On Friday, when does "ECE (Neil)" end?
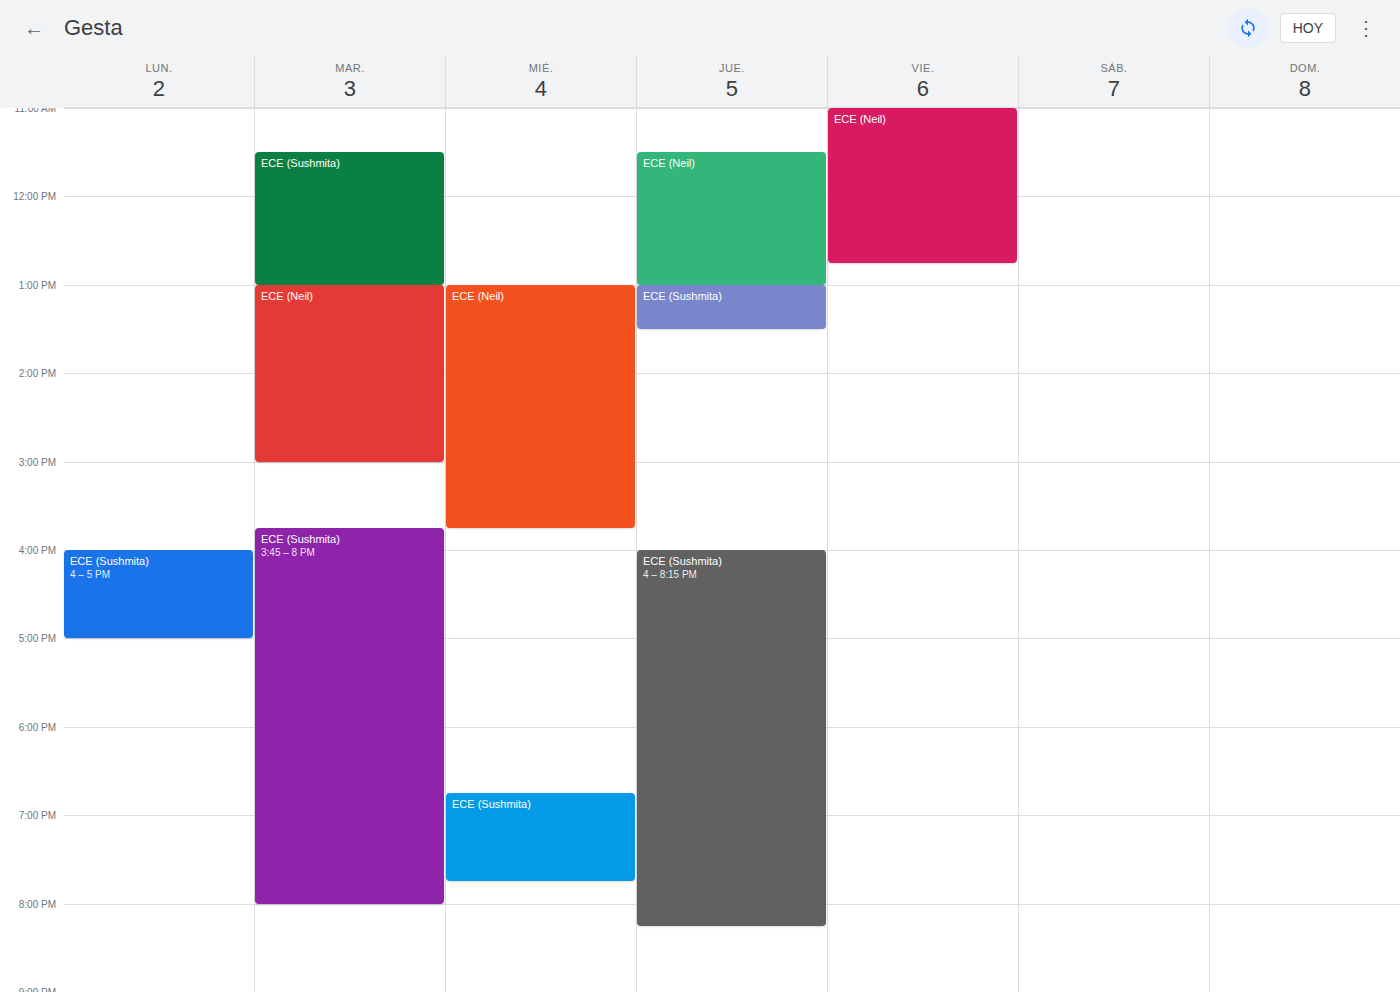
12:45